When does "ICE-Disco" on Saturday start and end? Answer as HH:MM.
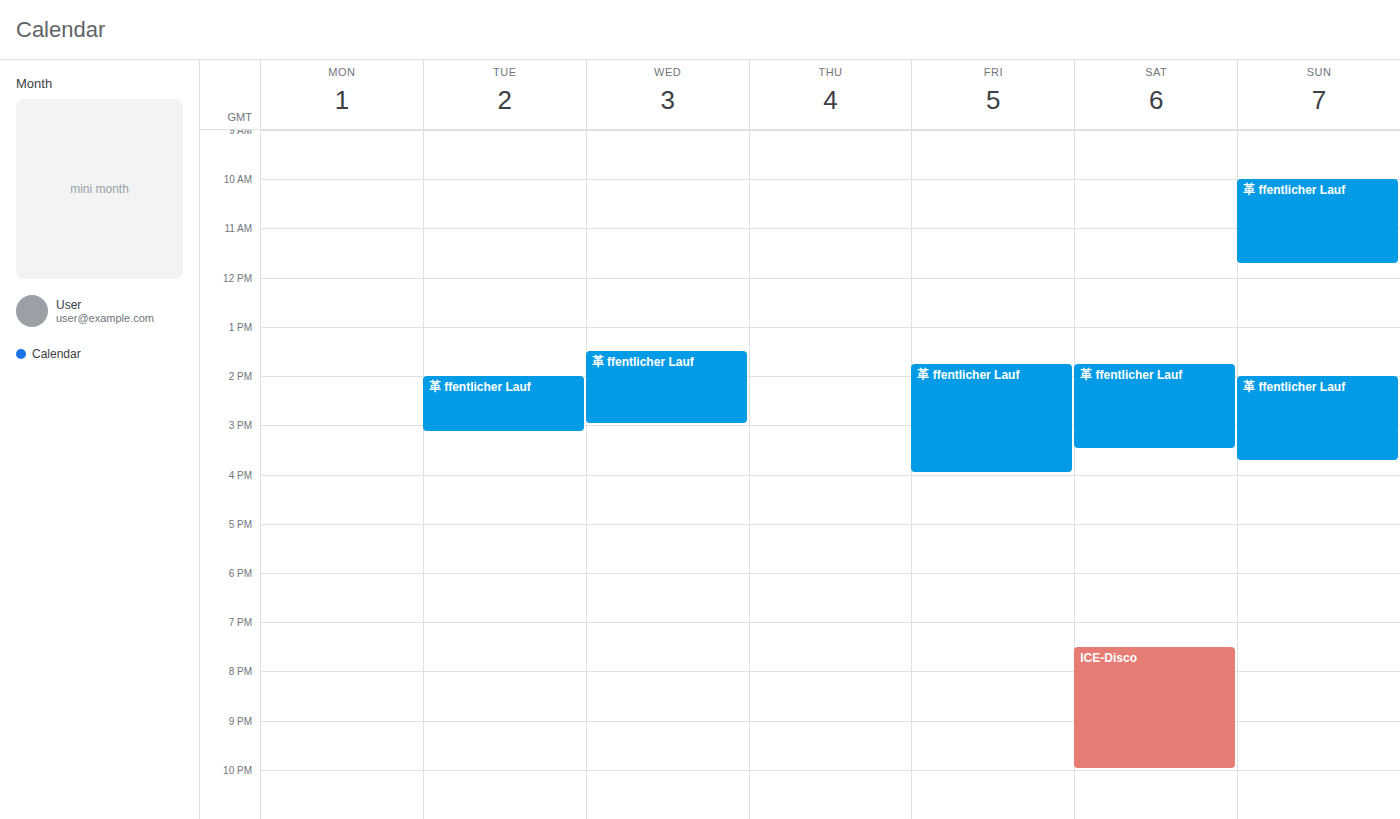
19:30 to 22:00